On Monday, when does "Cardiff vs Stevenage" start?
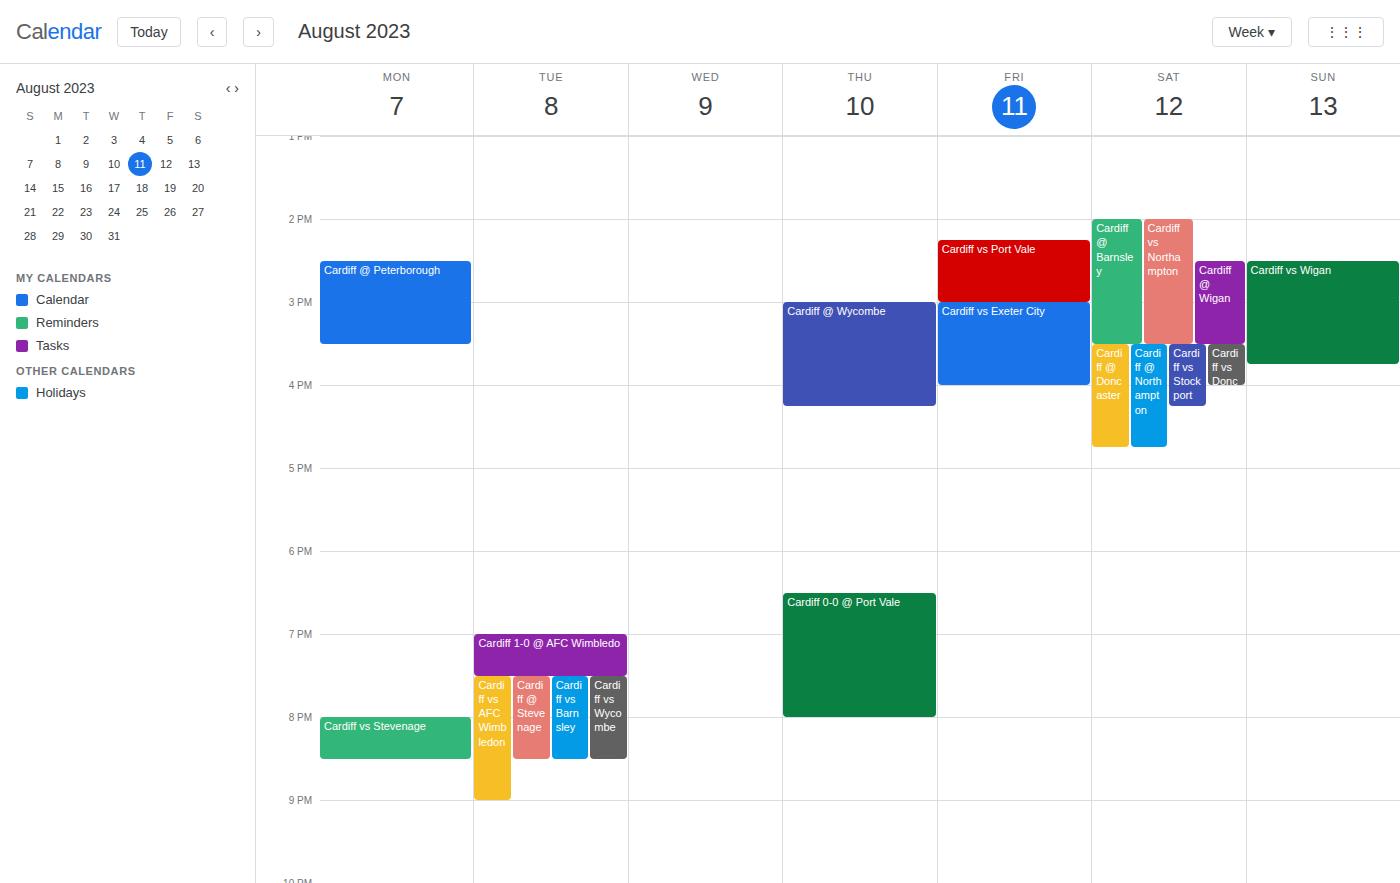
8:00 PM